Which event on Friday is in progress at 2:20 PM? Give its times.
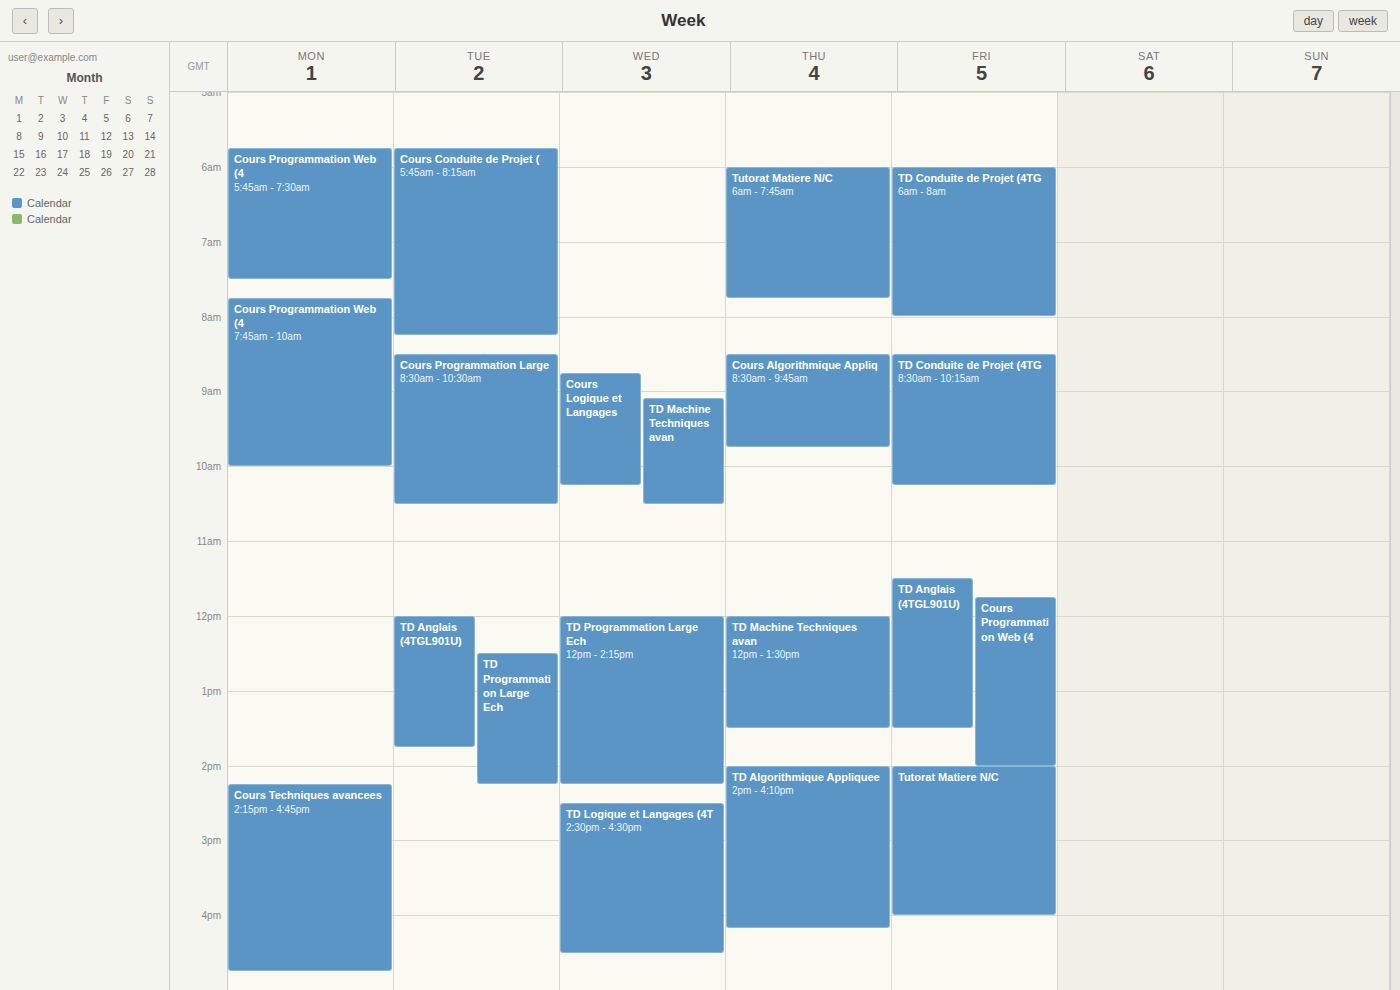
"Tutorat Matiere N/C", 2:00 PM to 4:00 PM